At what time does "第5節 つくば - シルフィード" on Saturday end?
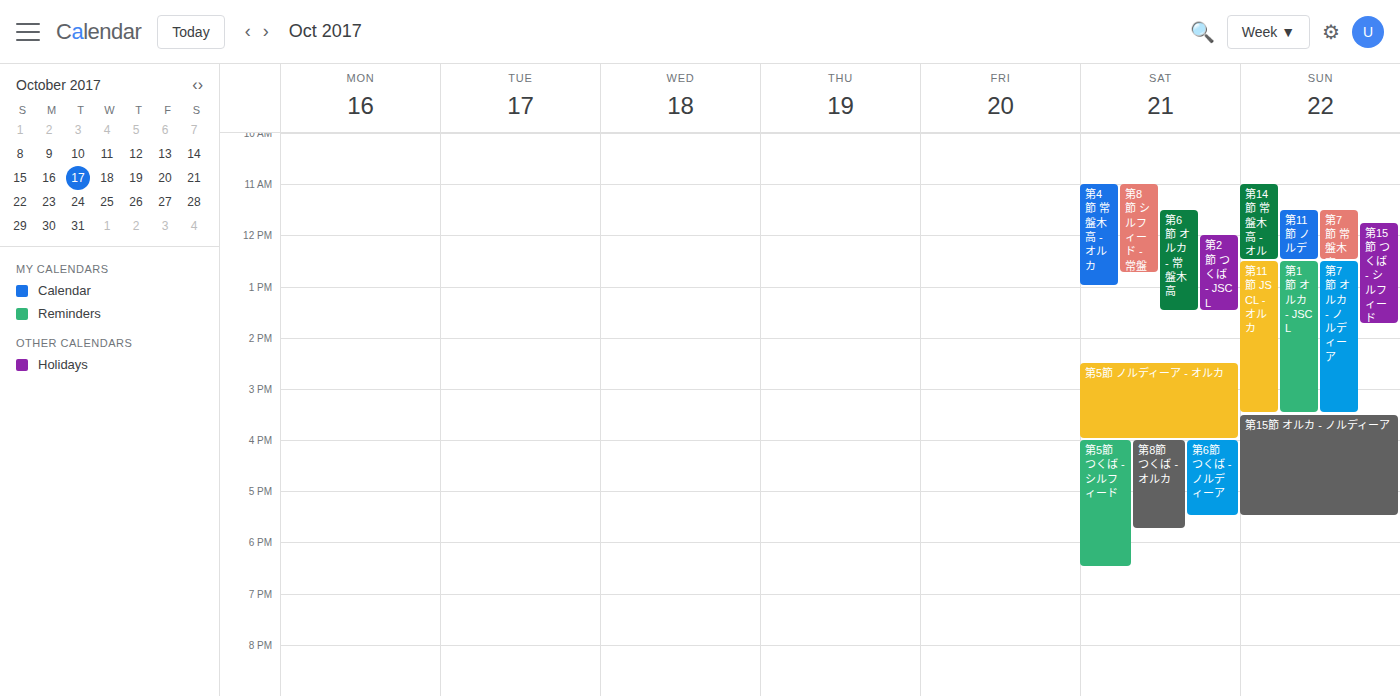
6:30 PM